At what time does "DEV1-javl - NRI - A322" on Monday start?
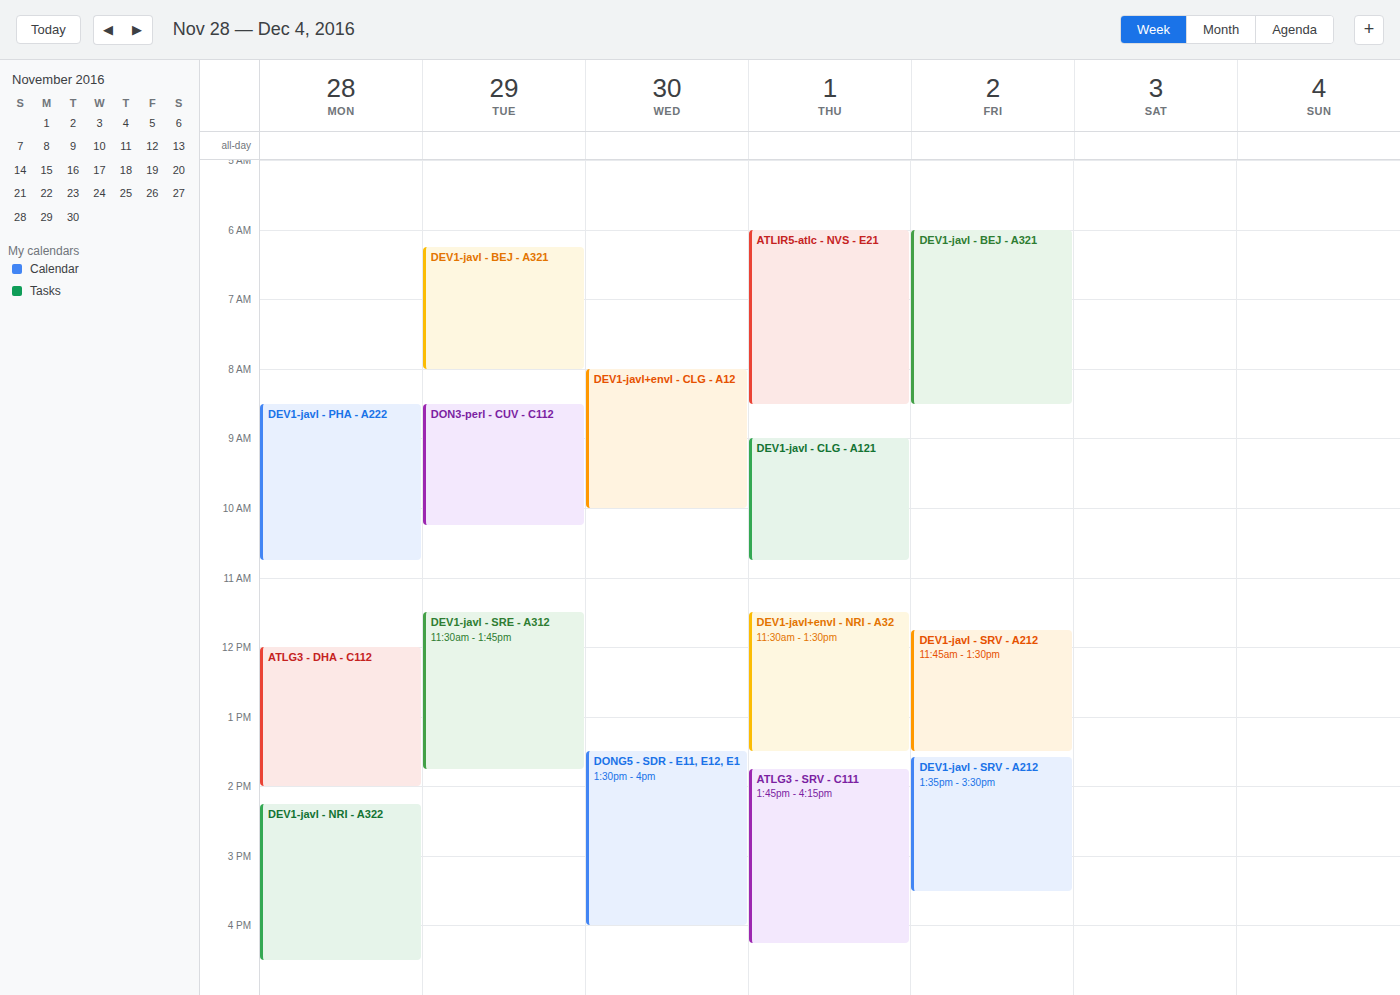
2:15 PM